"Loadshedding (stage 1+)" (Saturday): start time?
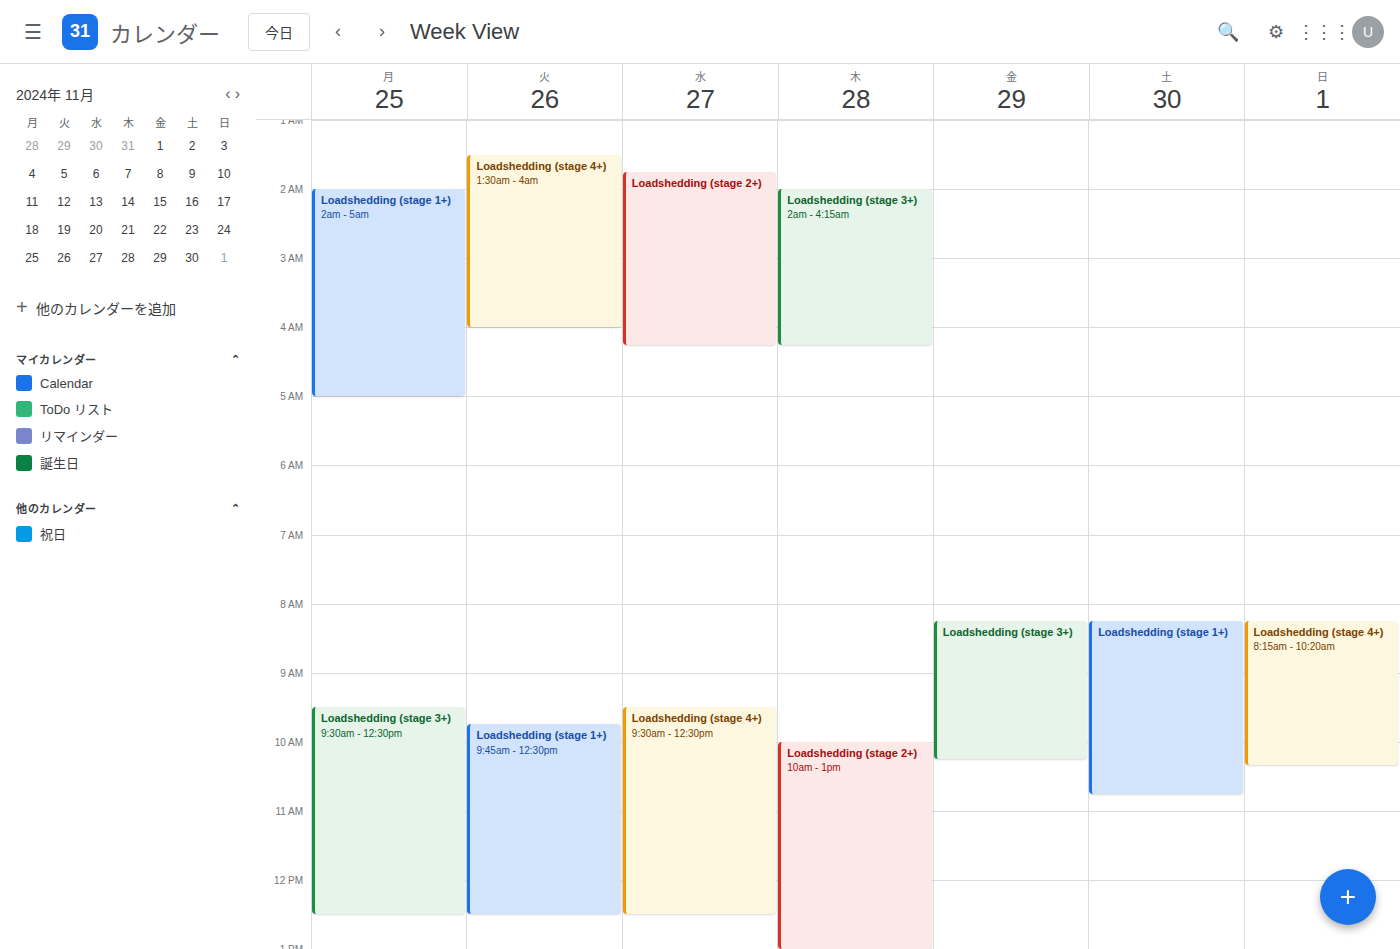
8:15 AM